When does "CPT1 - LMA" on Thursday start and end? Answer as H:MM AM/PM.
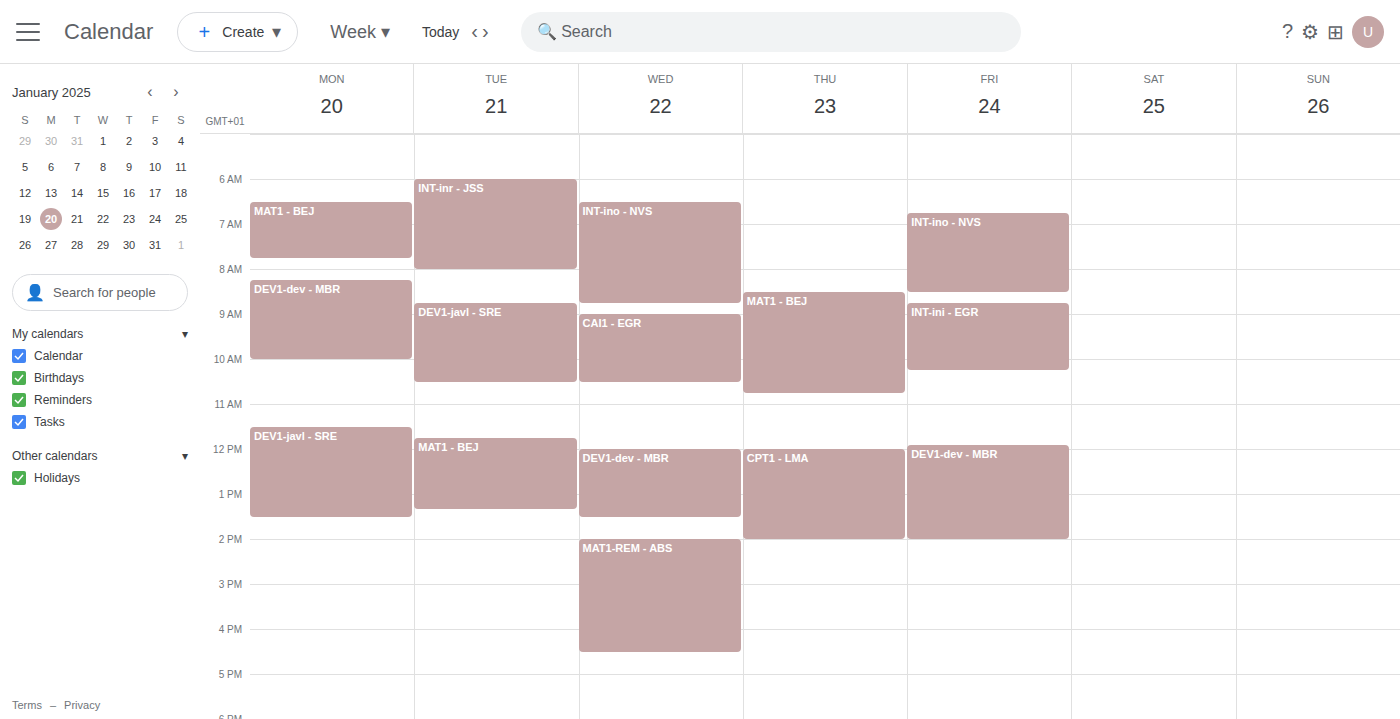
12:00 PM to 2:00 PM